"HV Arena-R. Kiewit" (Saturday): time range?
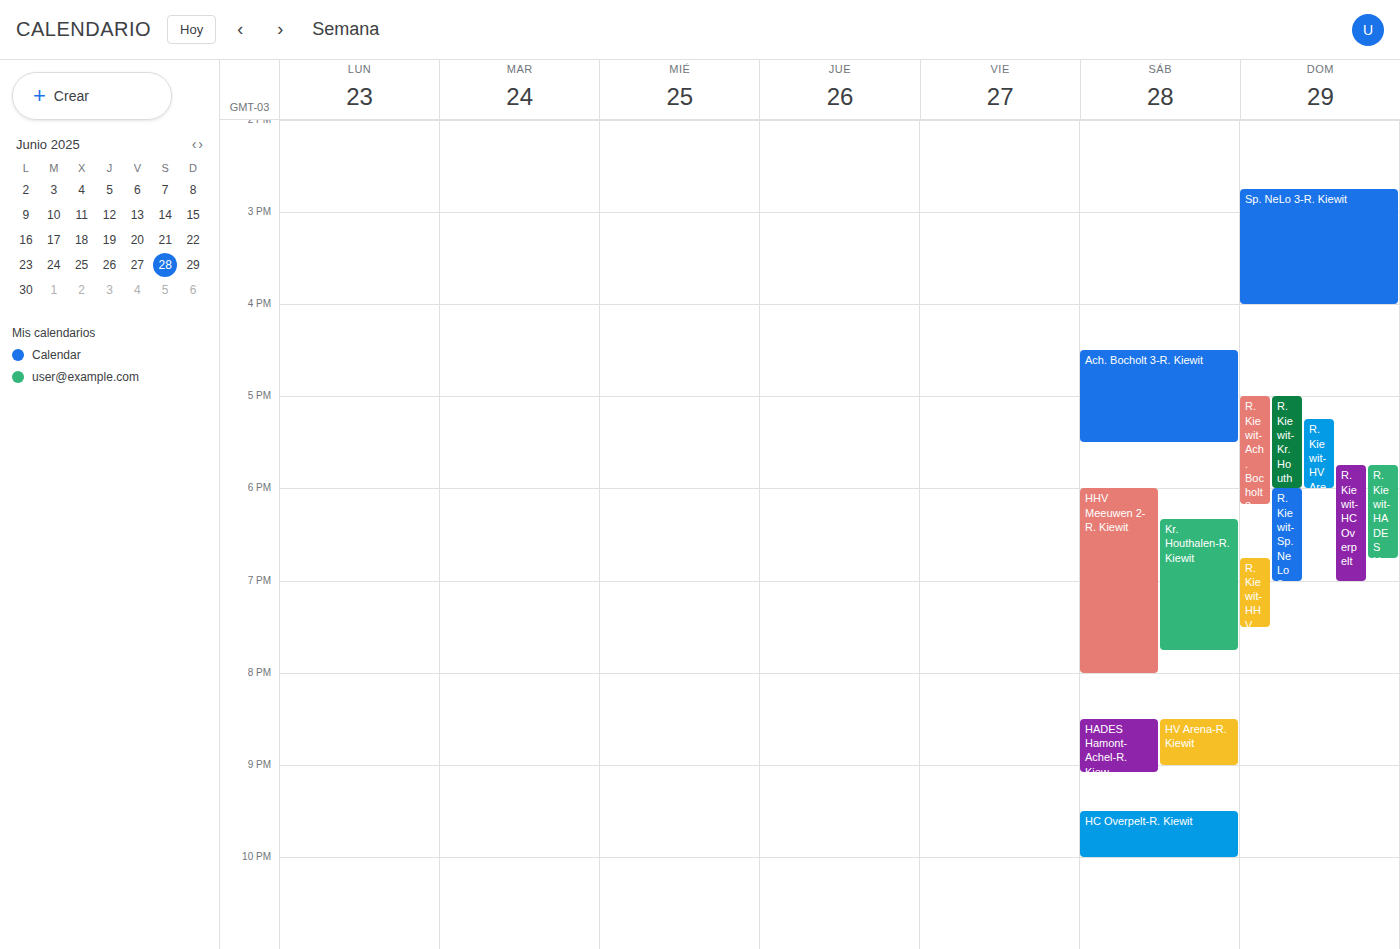
8:30 PM to 9:00 PM